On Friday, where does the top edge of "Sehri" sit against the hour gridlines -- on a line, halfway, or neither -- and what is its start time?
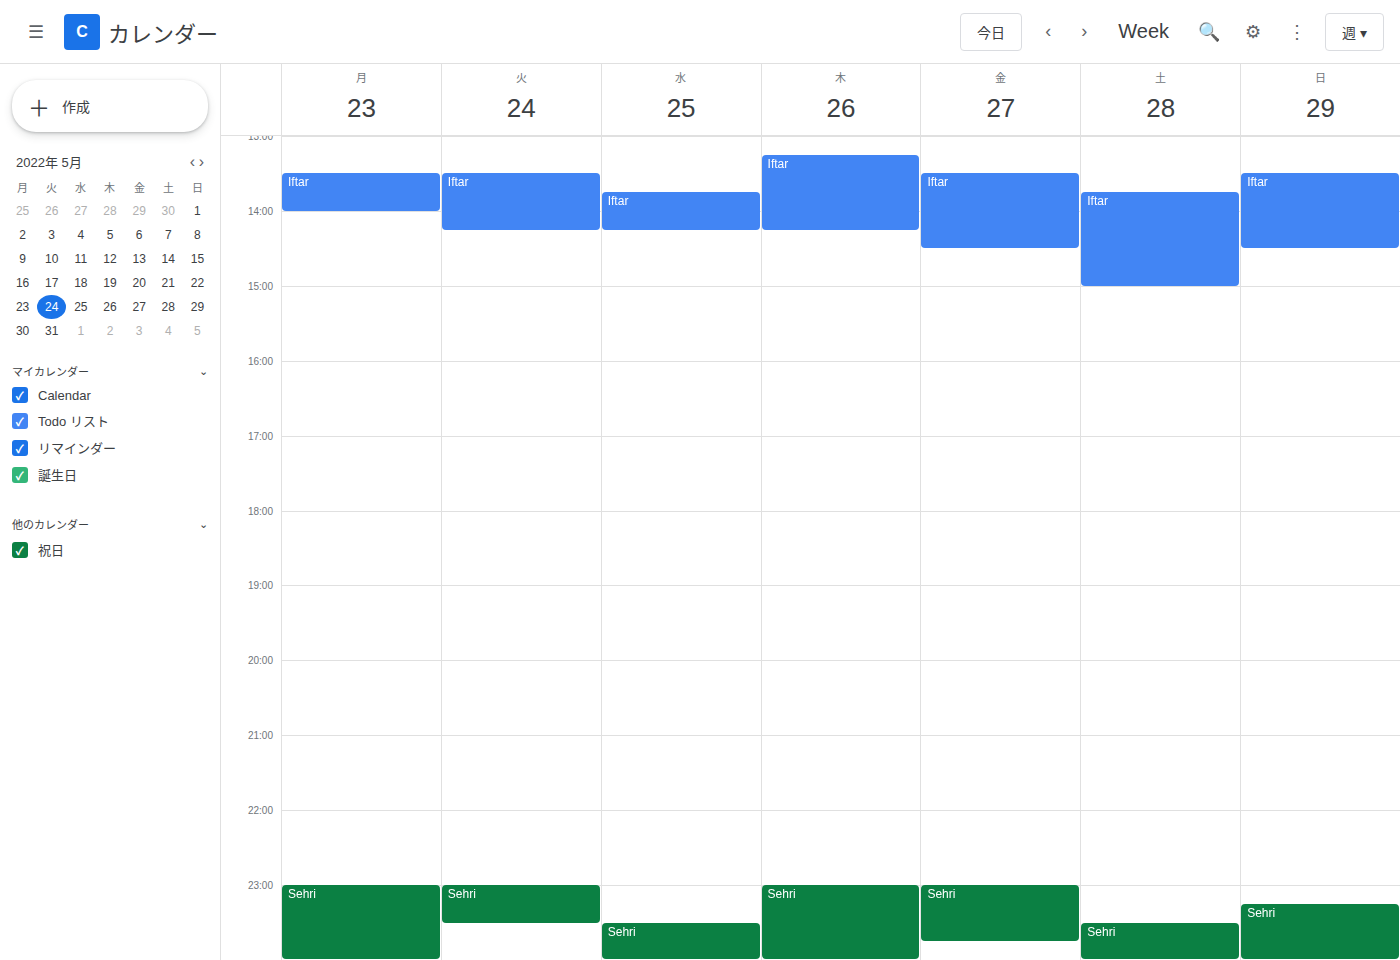
11:00 PM -- exactly on the 11 PM line.